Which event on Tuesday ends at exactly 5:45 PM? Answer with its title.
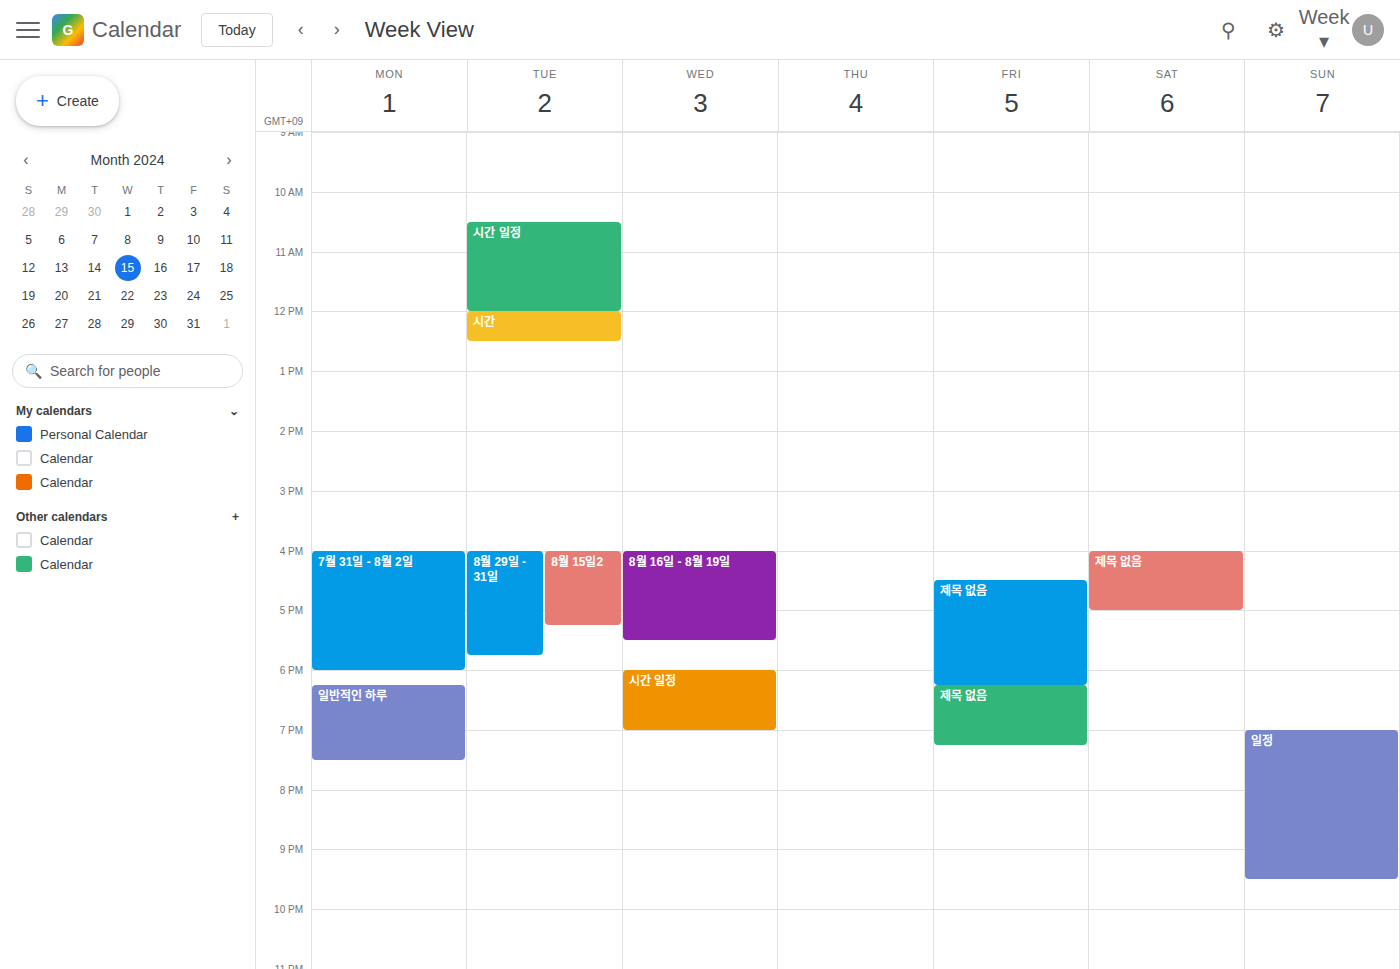
"8월 29일 - 31일"